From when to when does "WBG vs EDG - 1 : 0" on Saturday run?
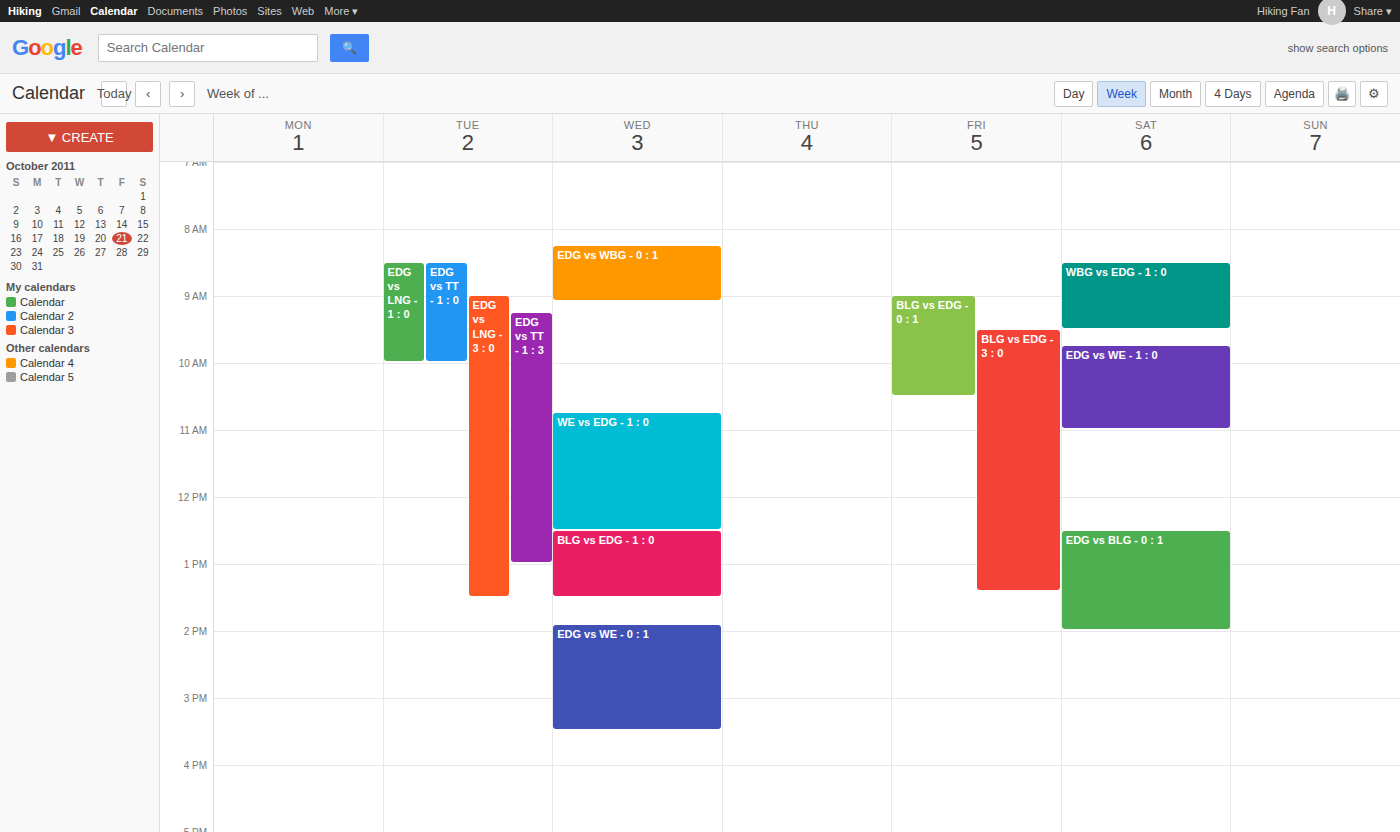
08:30 to 09:30